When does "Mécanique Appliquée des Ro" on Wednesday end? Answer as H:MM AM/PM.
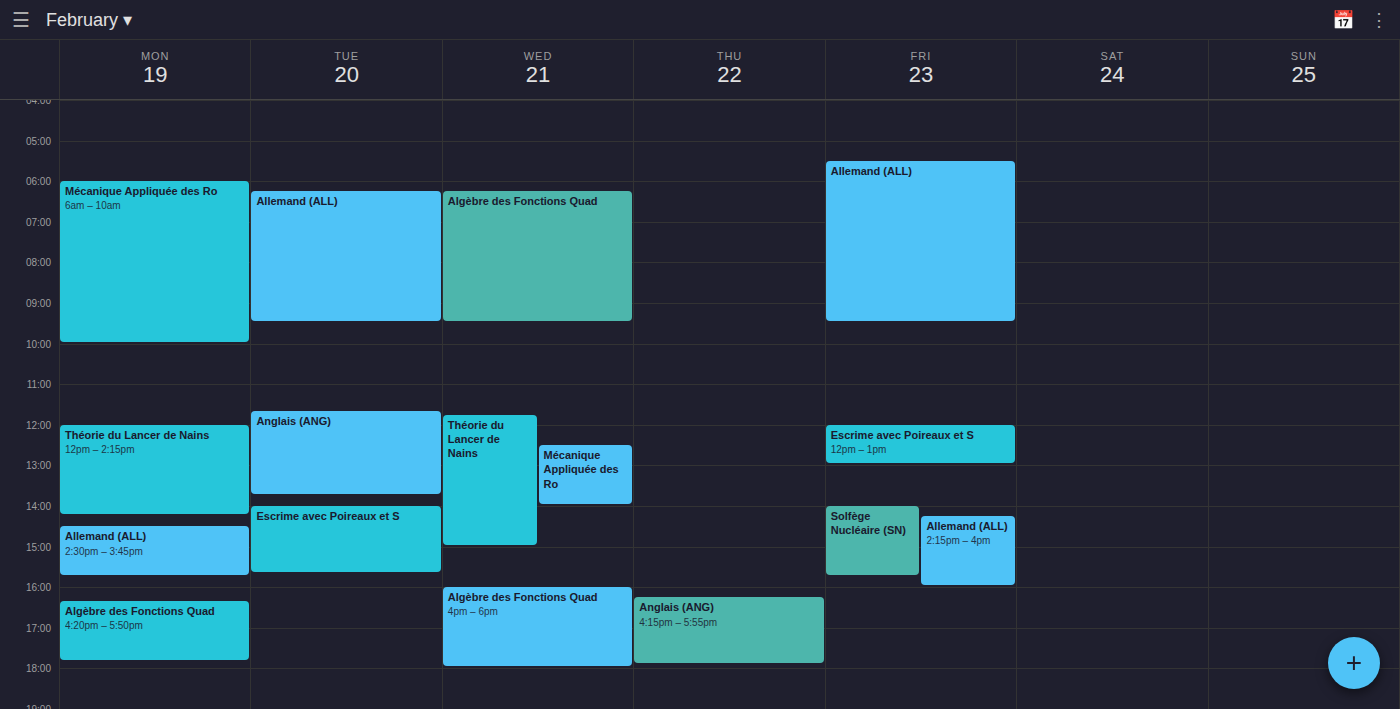
2:00 PM